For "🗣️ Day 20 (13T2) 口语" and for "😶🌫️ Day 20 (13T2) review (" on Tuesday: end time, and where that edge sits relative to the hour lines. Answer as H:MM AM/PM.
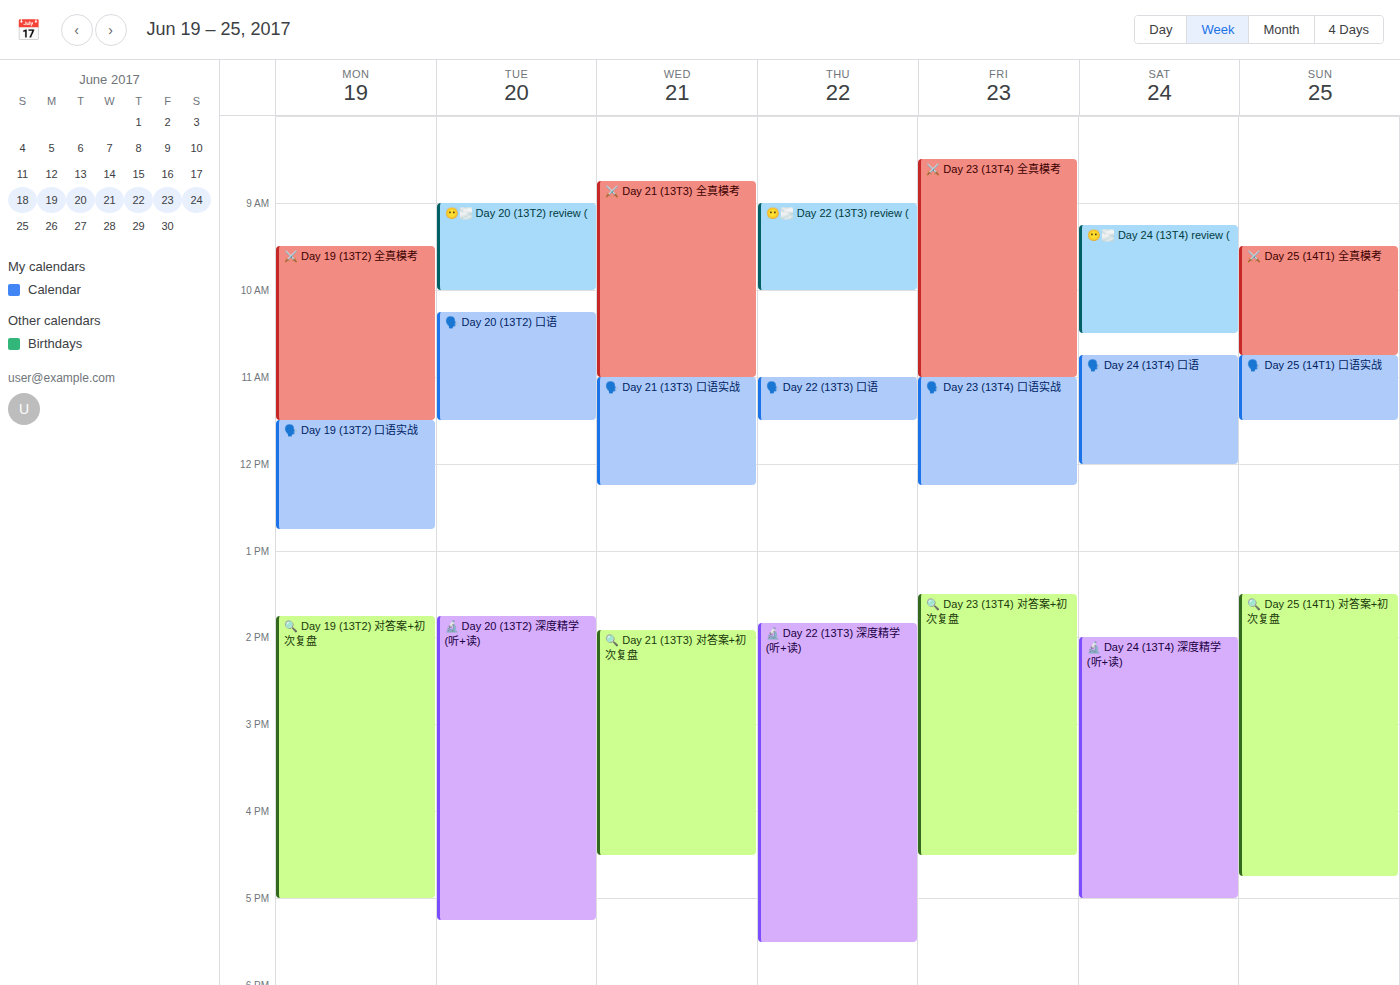
"🗣️ Day 20 (13T2) 口语": 11:30 AM, halfway between the 11 AM and 12 PM lines. "😶🌫️ Day 20 (13T2) review (": 10:00 AM, exactly on the 10 AM line.